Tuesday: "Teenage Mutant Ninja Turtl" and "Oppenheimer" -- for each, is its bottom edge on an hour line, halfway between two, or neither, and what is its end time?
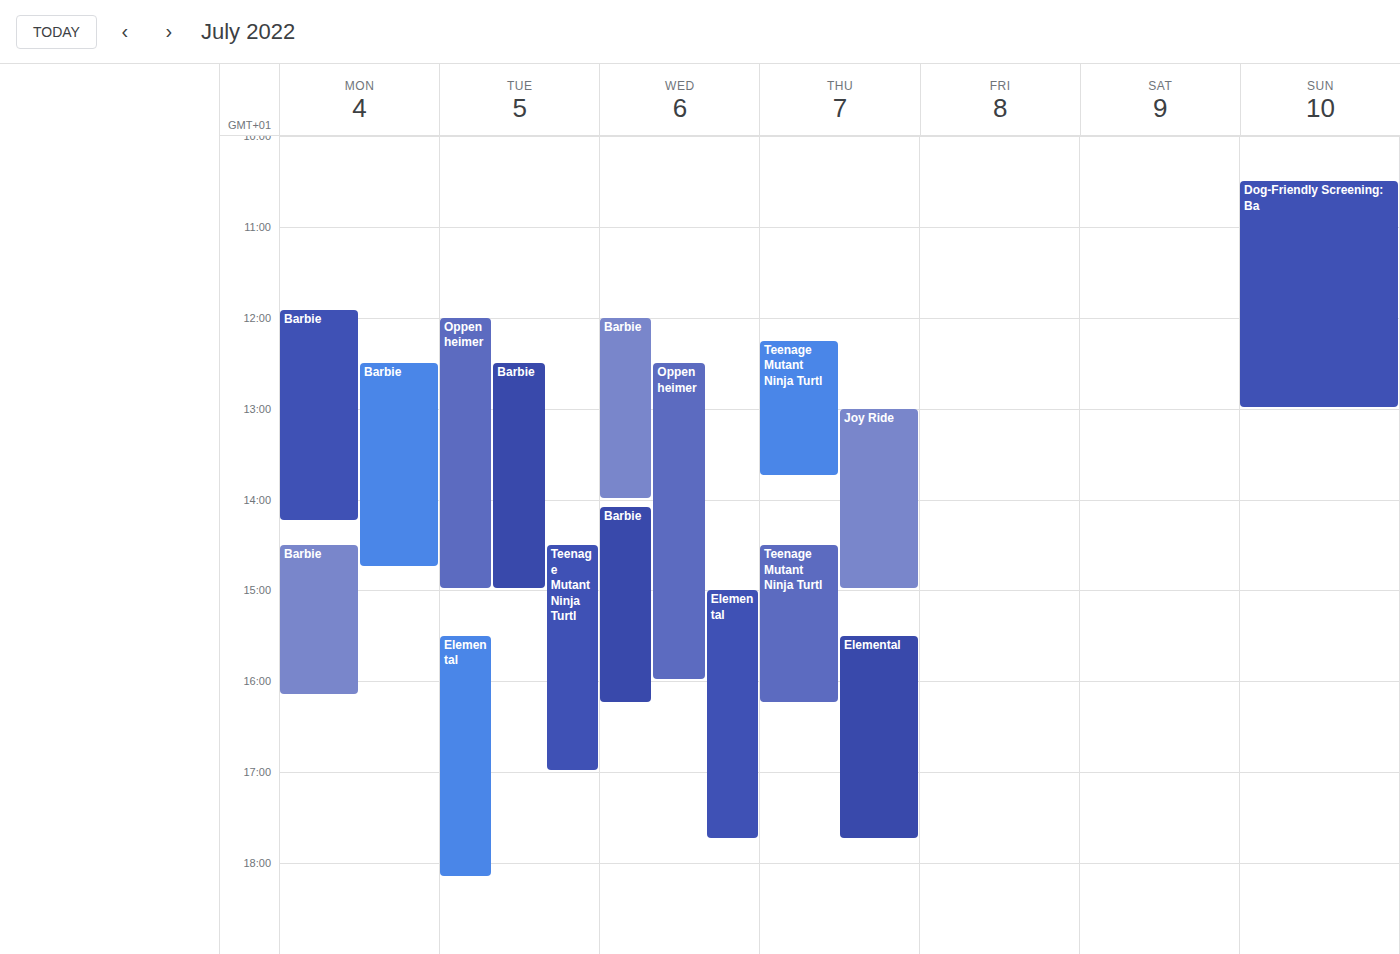
"Teenage Mutant Ninja Turtl": 5:00 PM, exactly on the 5 PM line. "Oppenheimer": 3:00 PM, exactly on the 3 PM line.